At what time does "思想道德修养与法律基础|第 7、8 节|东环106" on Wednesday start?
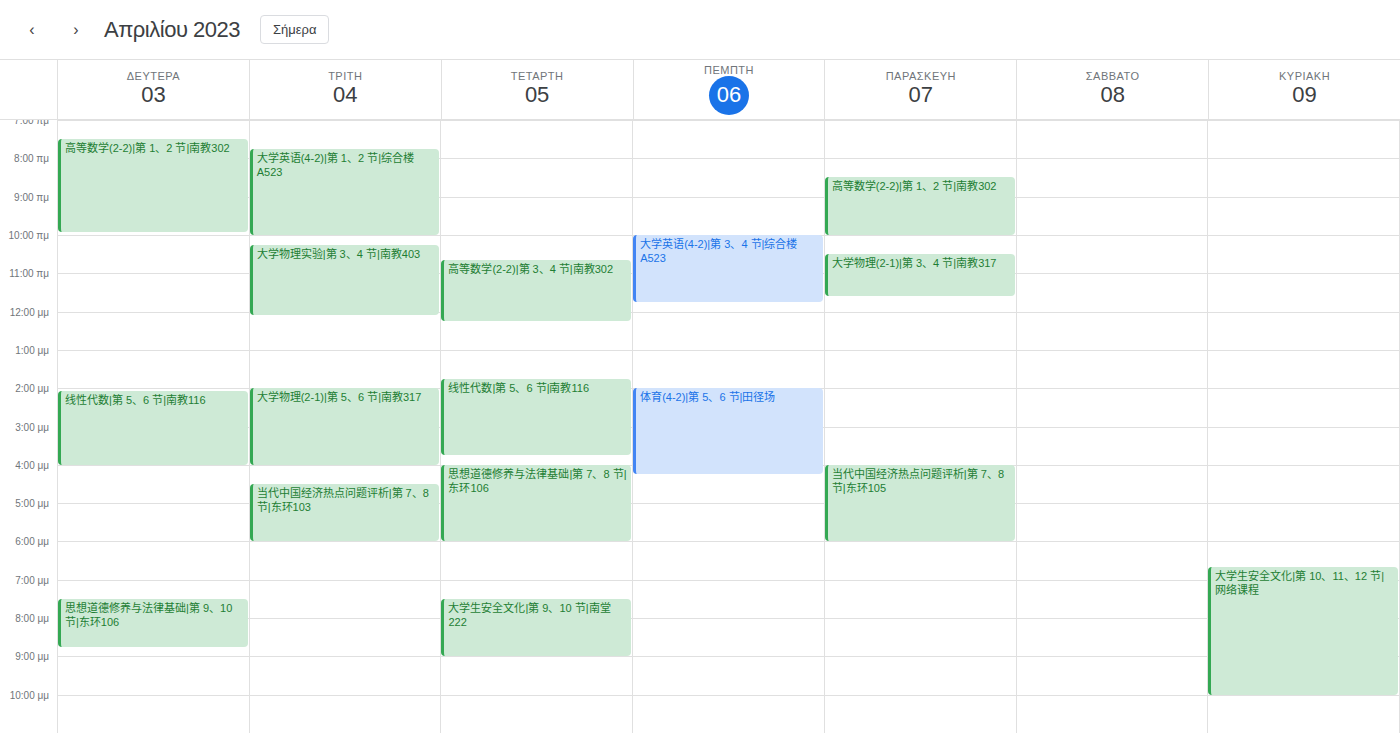
4:00 PM